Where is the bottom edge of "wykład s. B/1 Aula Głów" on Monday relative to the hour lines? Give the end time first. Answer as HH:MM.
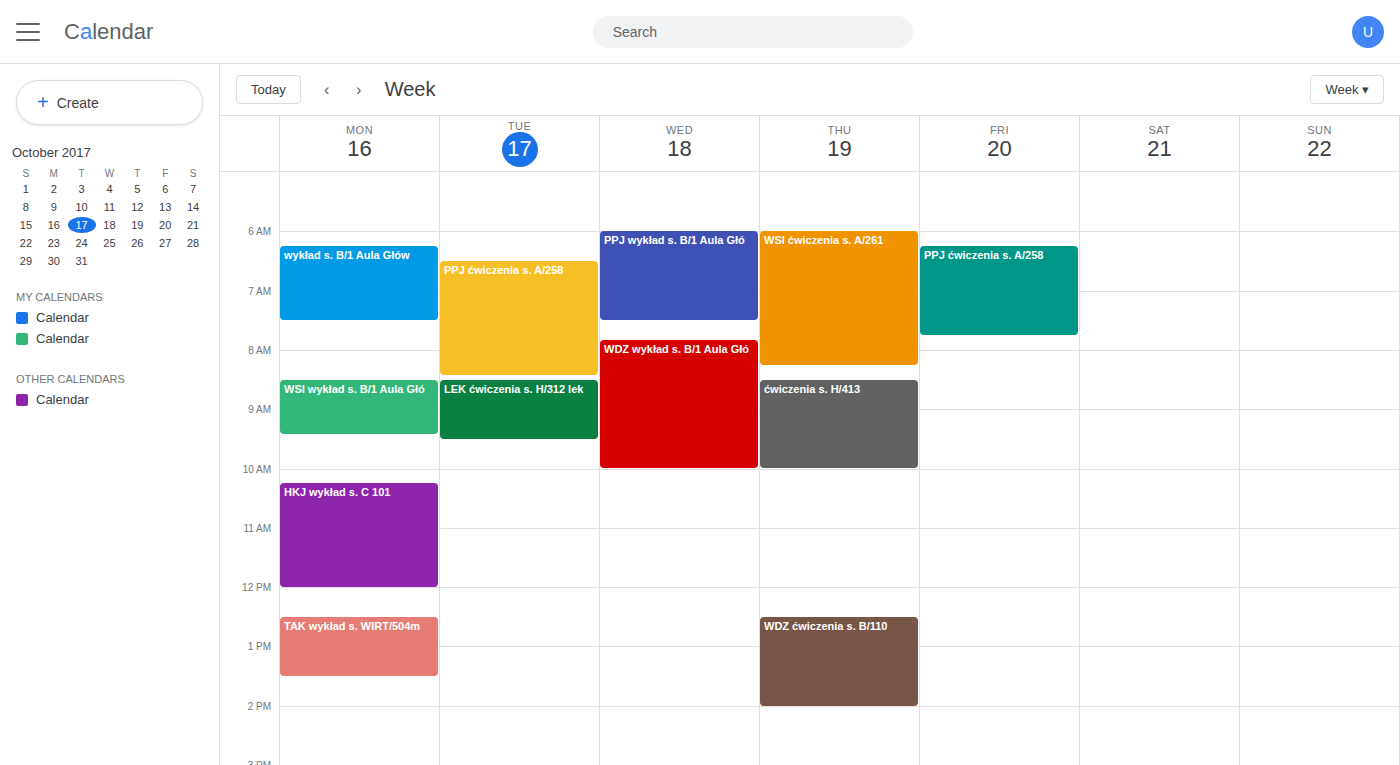
07:30 -- halfway between the 07:00 and 08:00 lines.